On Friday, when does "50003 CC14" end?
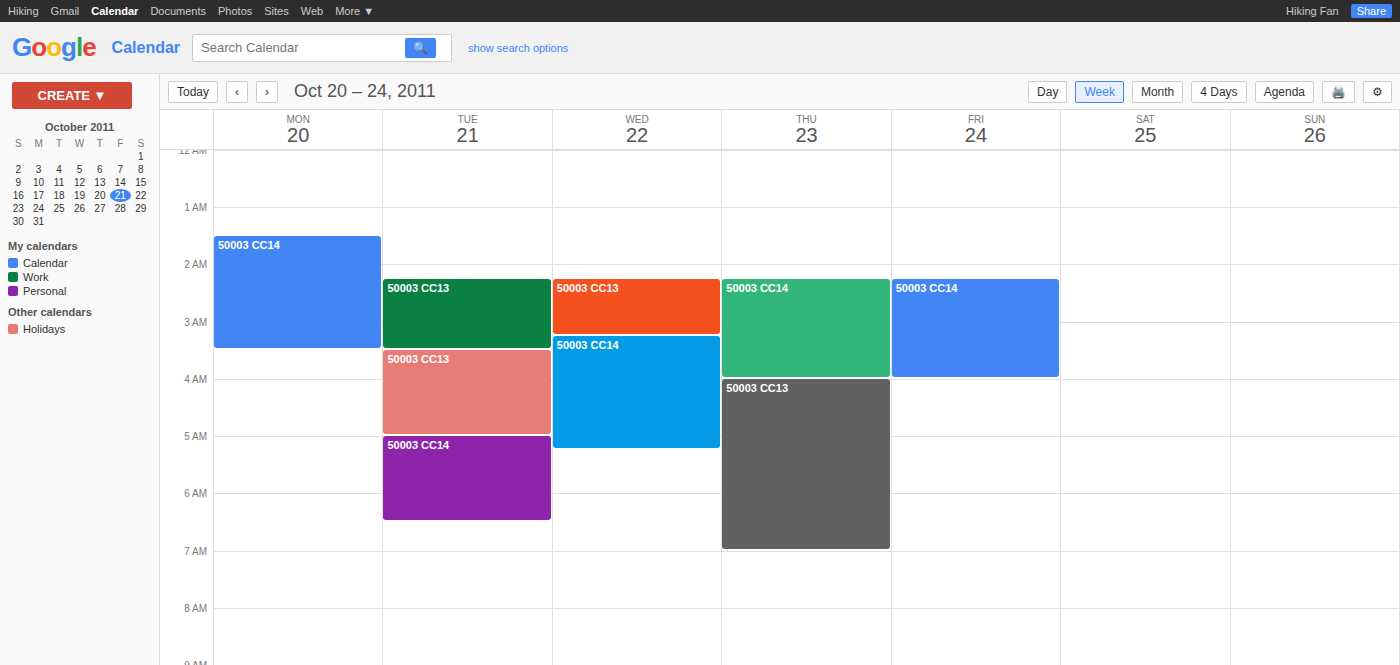
4:00 AM